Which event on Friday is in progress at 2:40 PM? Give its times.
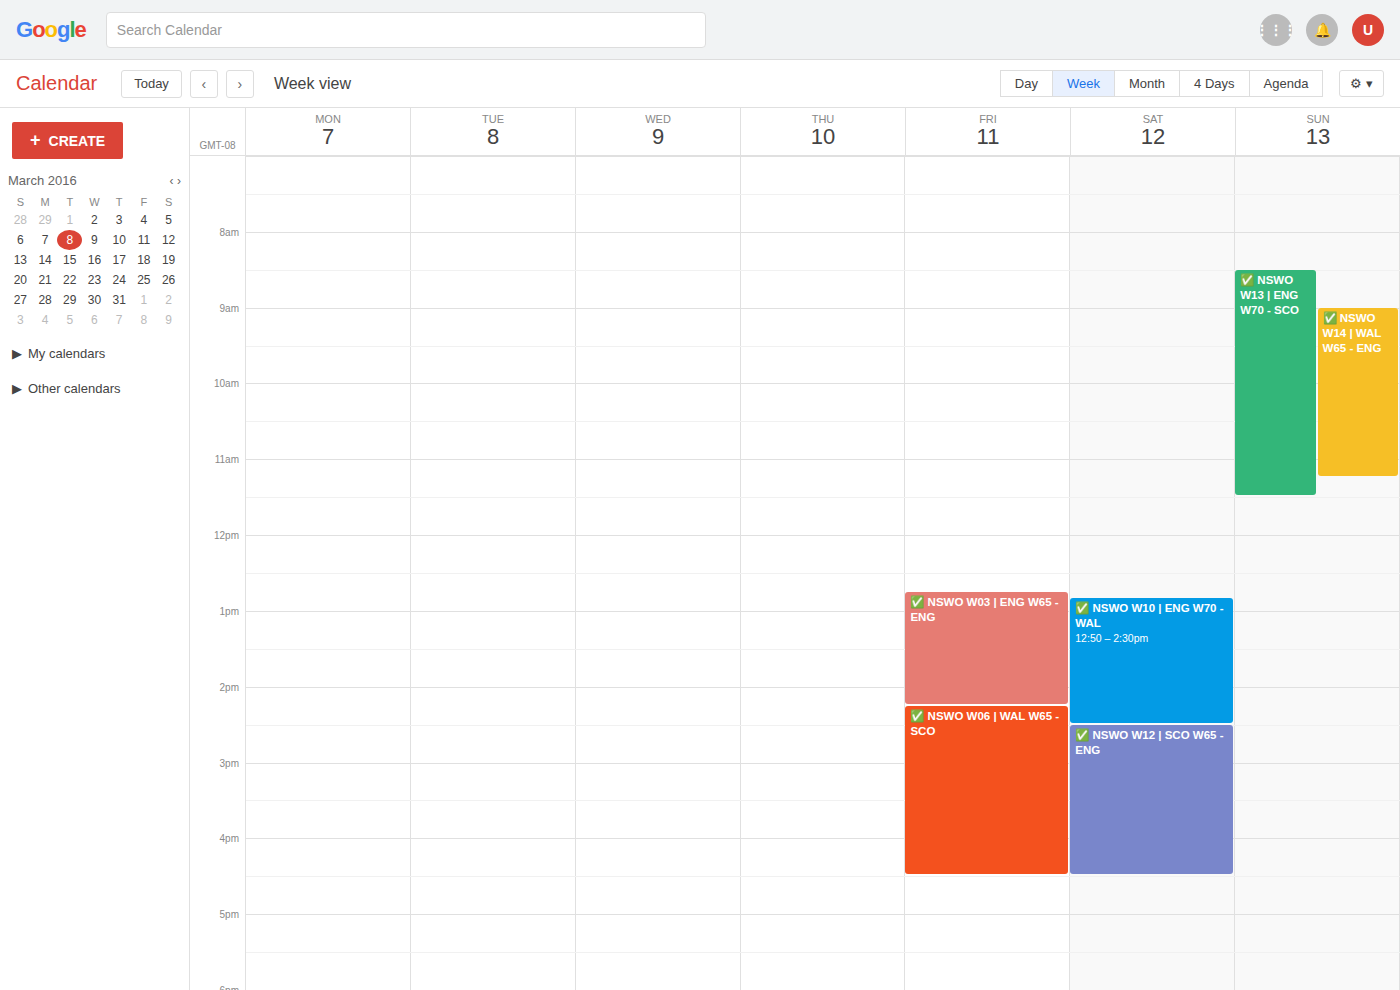
"✅ NSWO W06 | WAL W65 - SCO", 2:15 PM to 4:30 PM